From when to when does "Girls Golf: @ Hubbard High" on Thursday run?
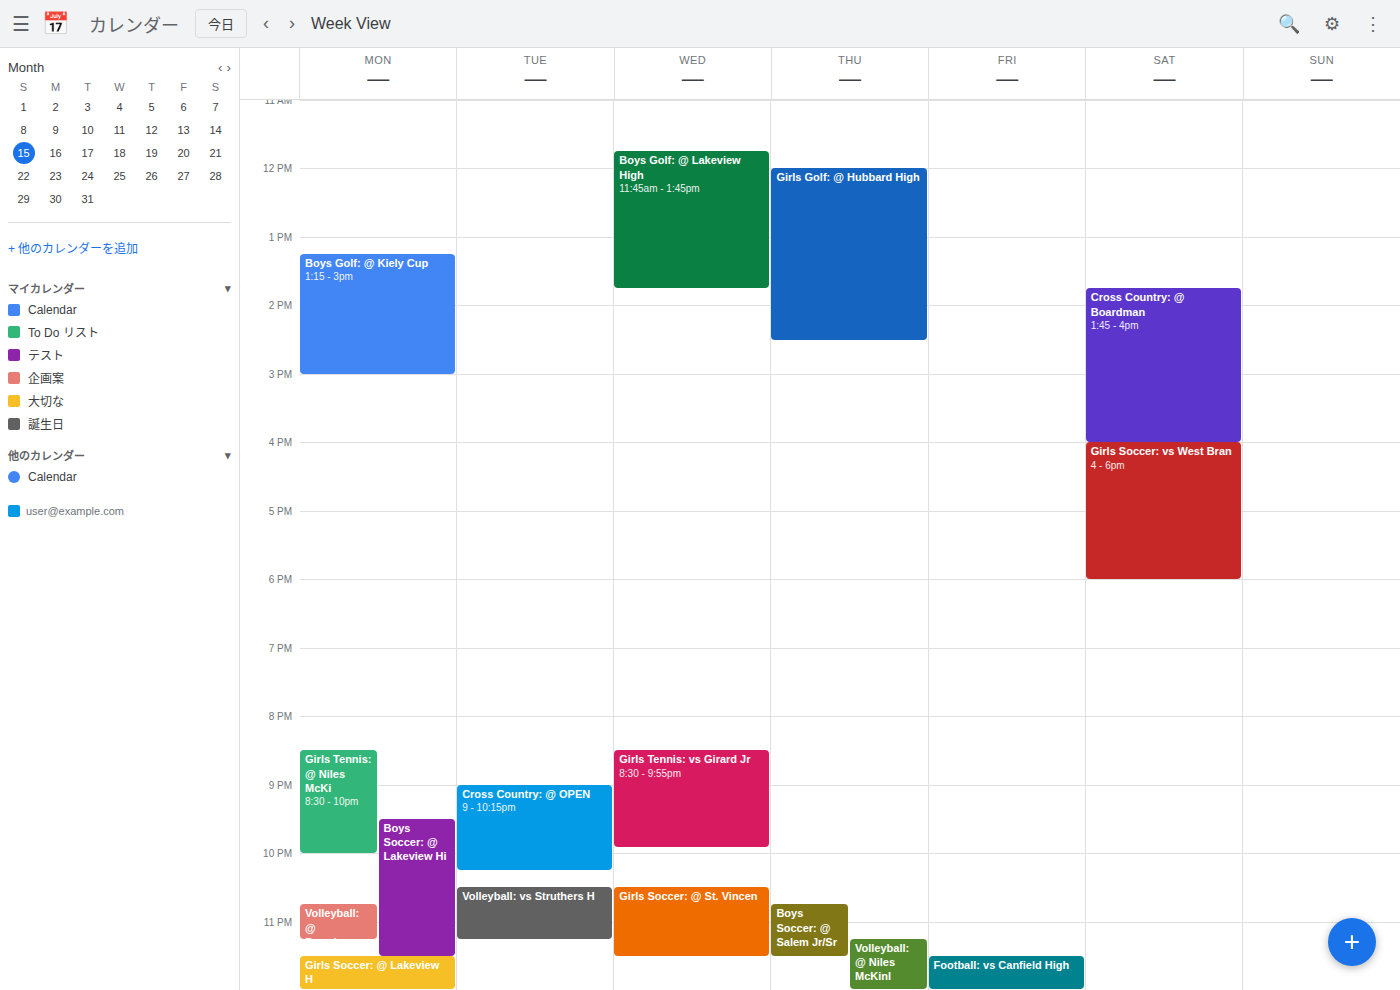
12:00 PM to 2:30 PM